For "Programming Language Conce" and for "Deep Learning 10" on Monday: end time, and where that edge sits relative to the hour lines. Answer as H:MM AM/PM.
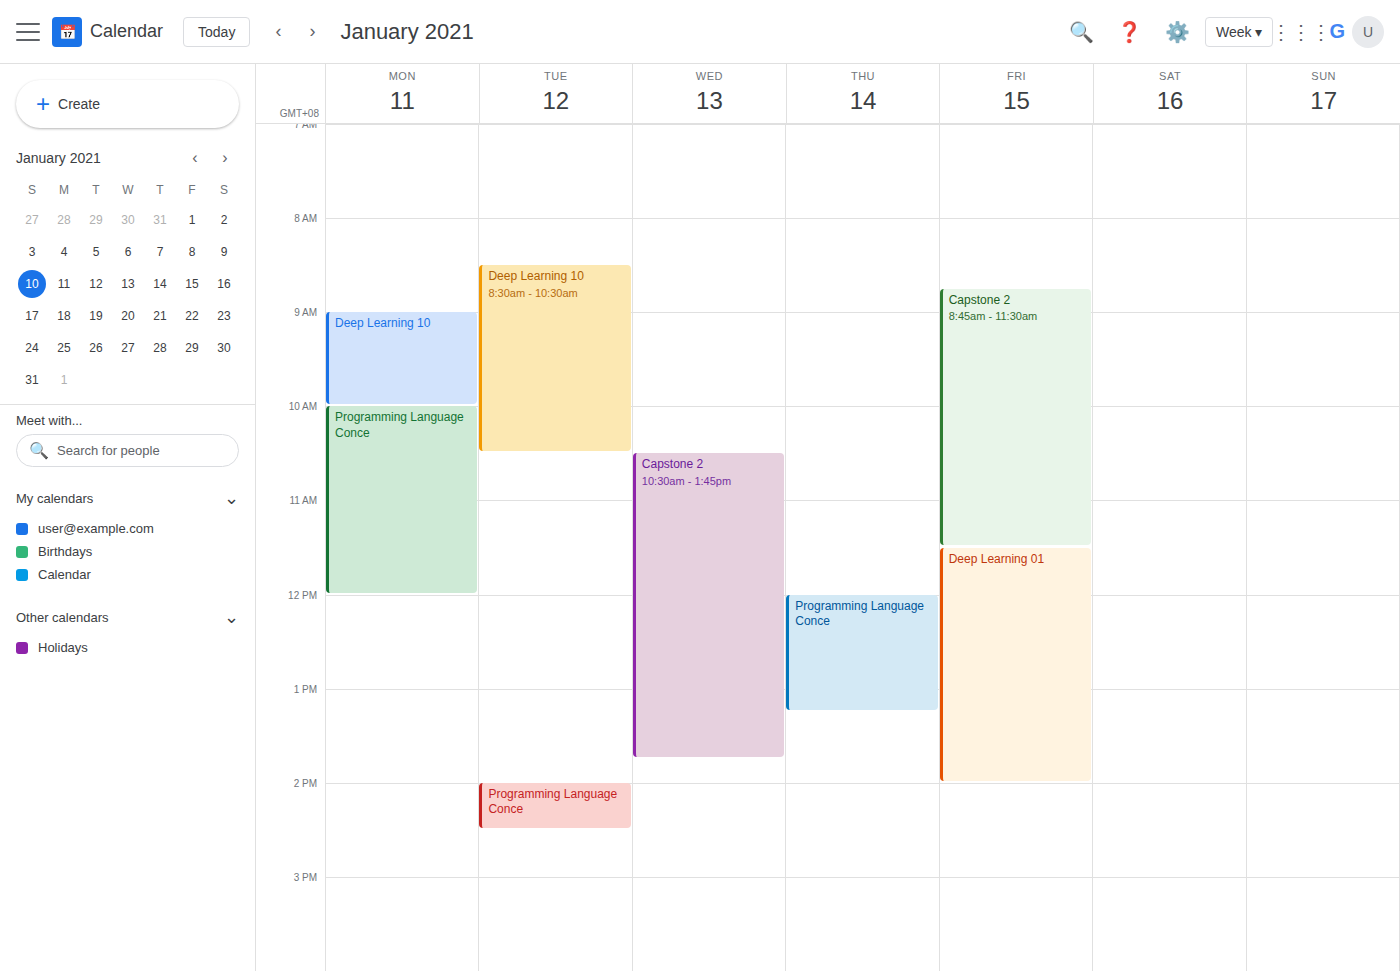
"Programming Language Conce": 12:00 PM, exactly on the 12 PM line. "Deep Learning 10": 10:00 AM, exactly on the 10 AM line.